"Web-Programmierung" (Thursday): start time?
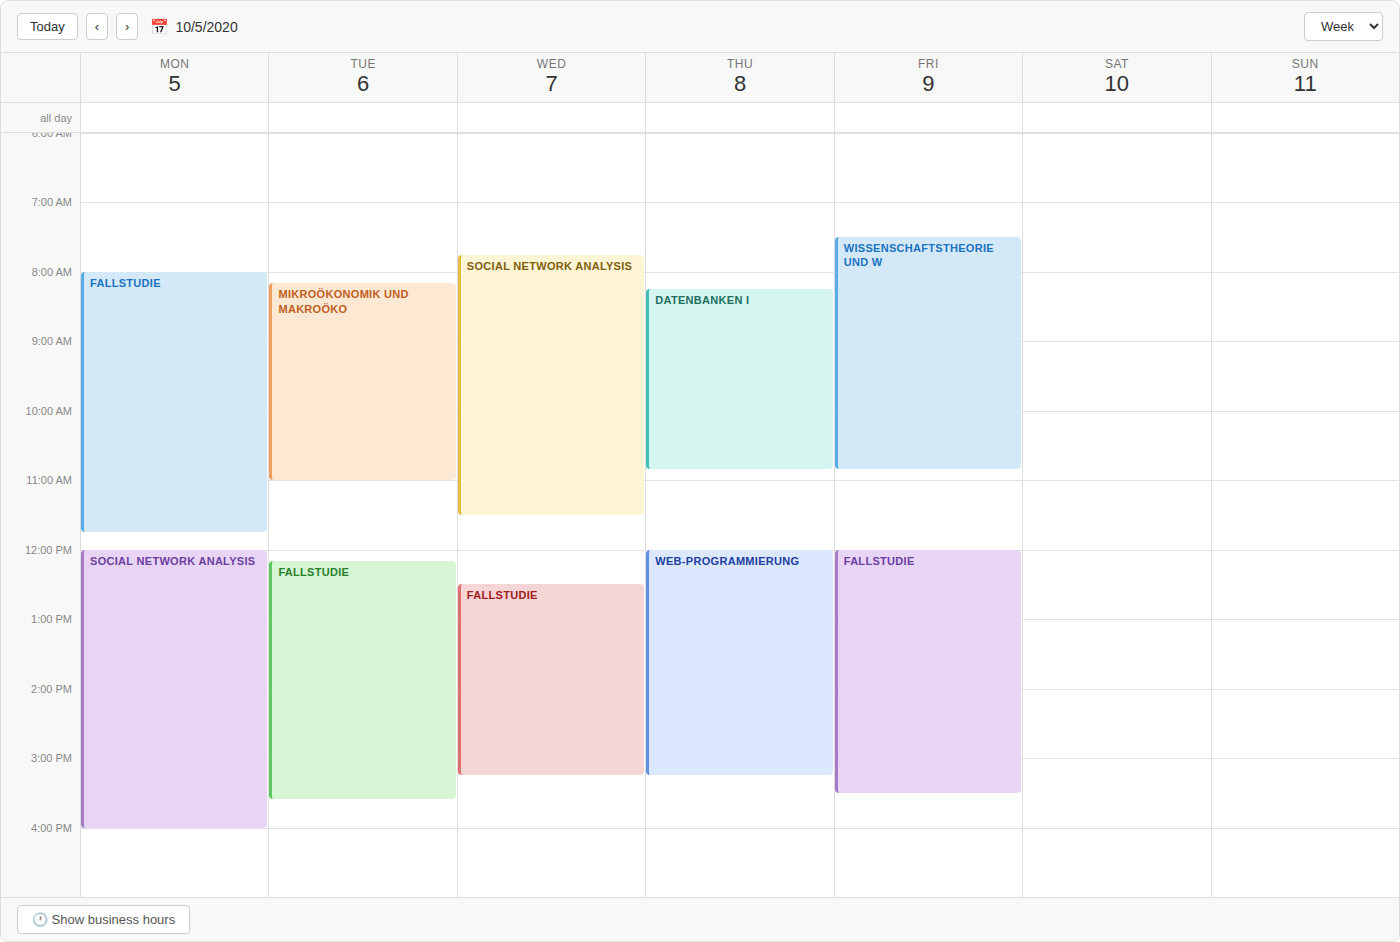
12:00